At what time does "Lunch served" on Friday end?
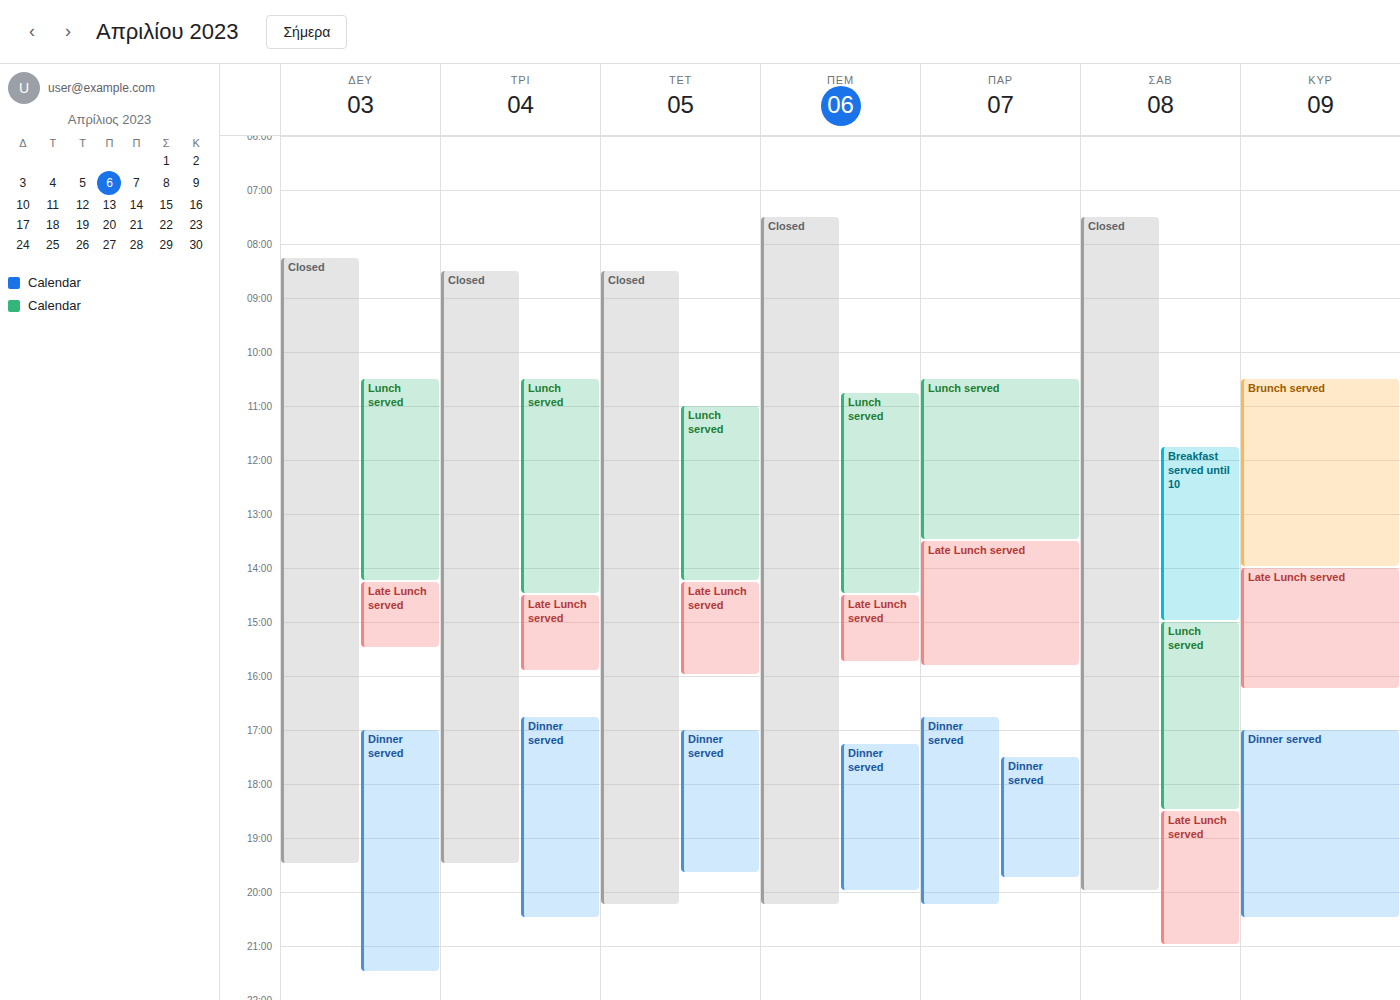
1:30 PM